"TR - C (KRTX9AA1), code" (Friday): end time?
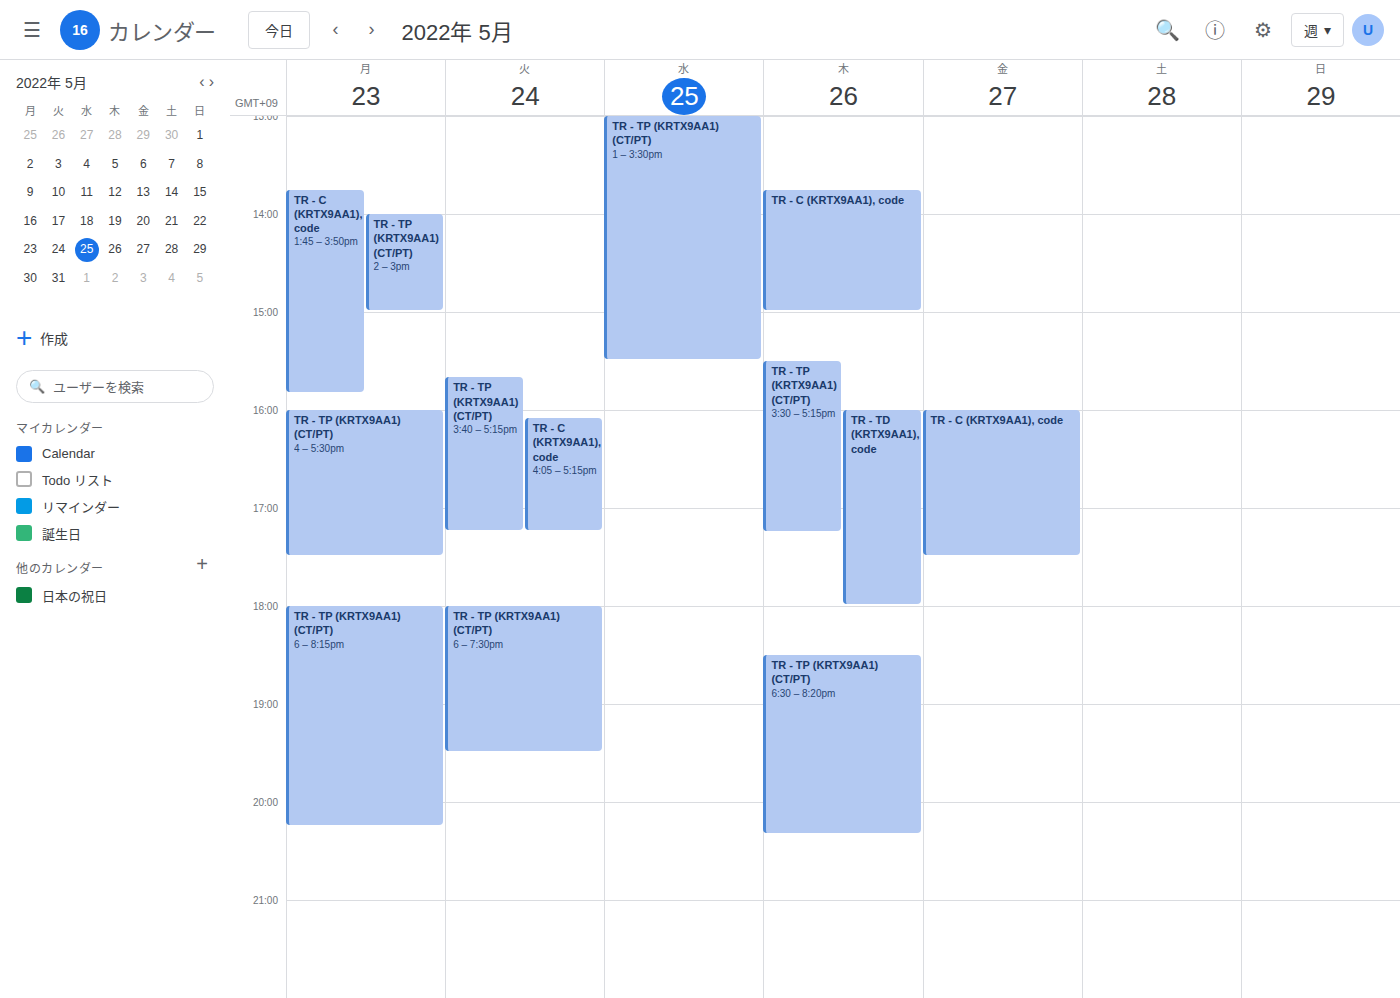
5:30 PM